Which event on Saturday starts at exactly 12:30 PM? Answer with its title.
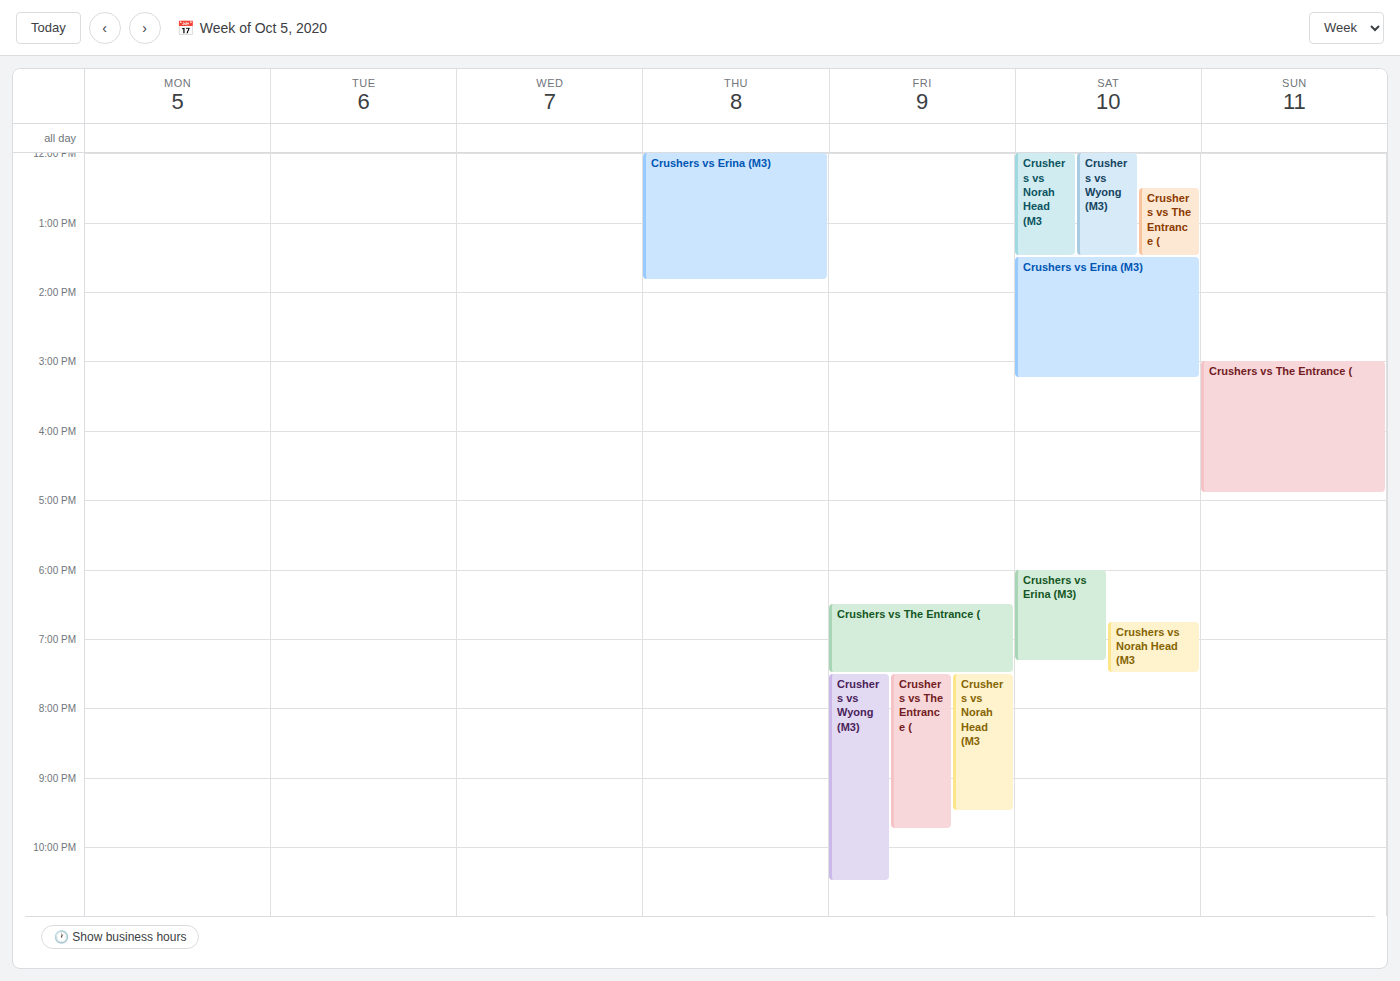
"Crushers vs The Entrance ("